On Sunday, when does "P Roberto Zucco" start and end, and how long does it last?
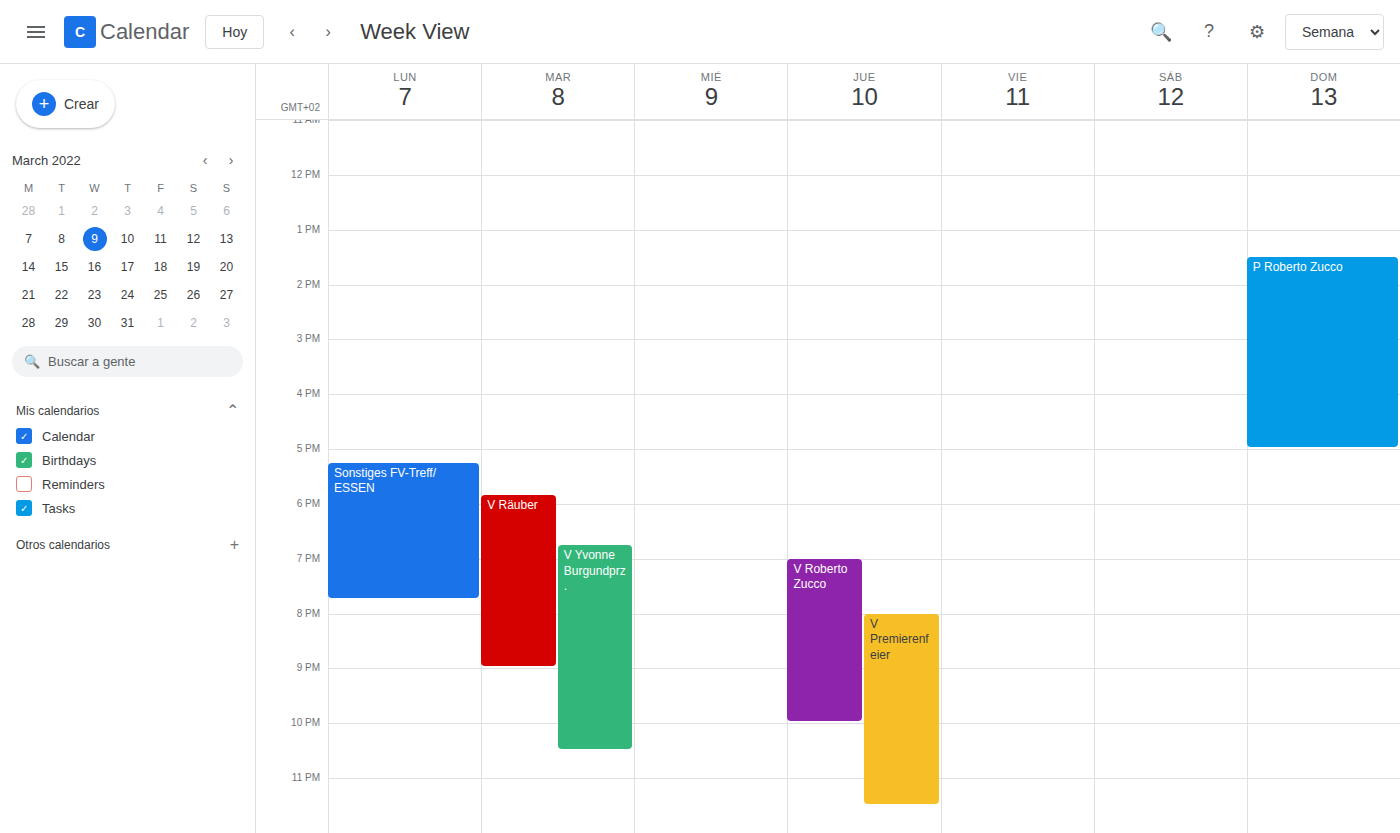
1:30 PM to 5:00 PM, 3 hours 30 minutes